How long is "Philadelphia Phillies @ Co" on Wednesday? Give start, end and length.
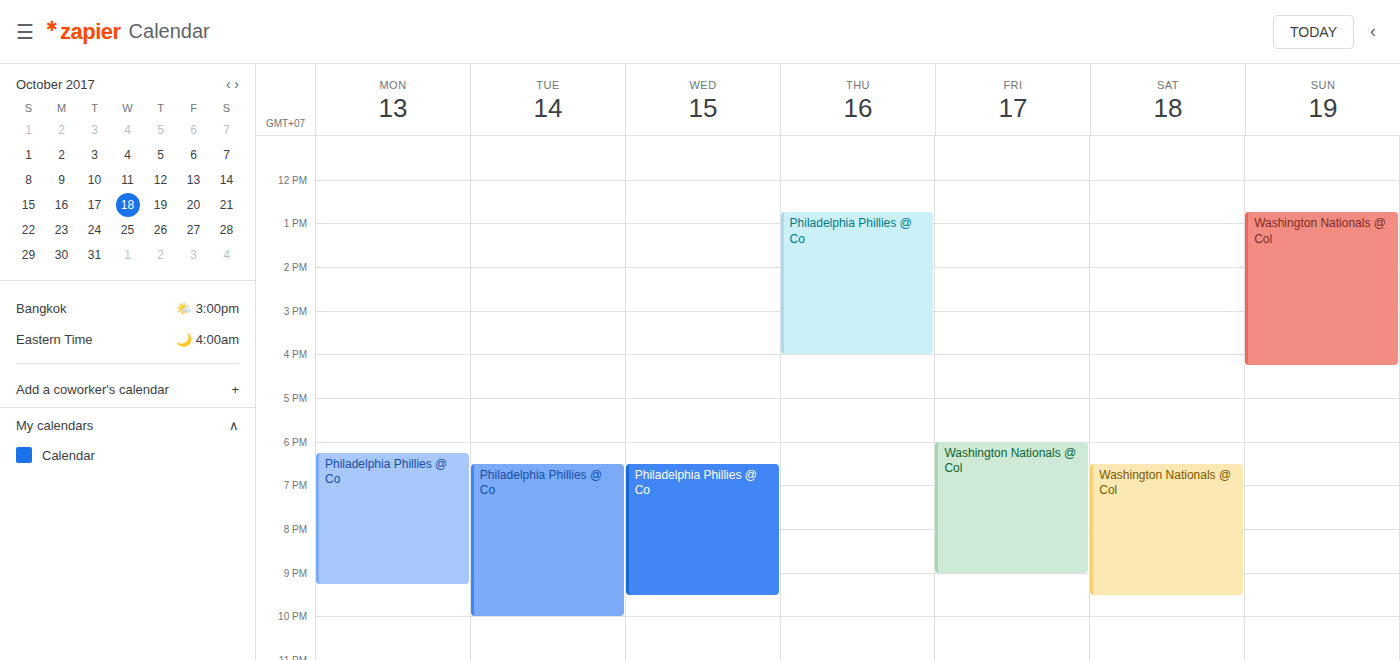
6:30 PM to 9:30 PM, 3 hours